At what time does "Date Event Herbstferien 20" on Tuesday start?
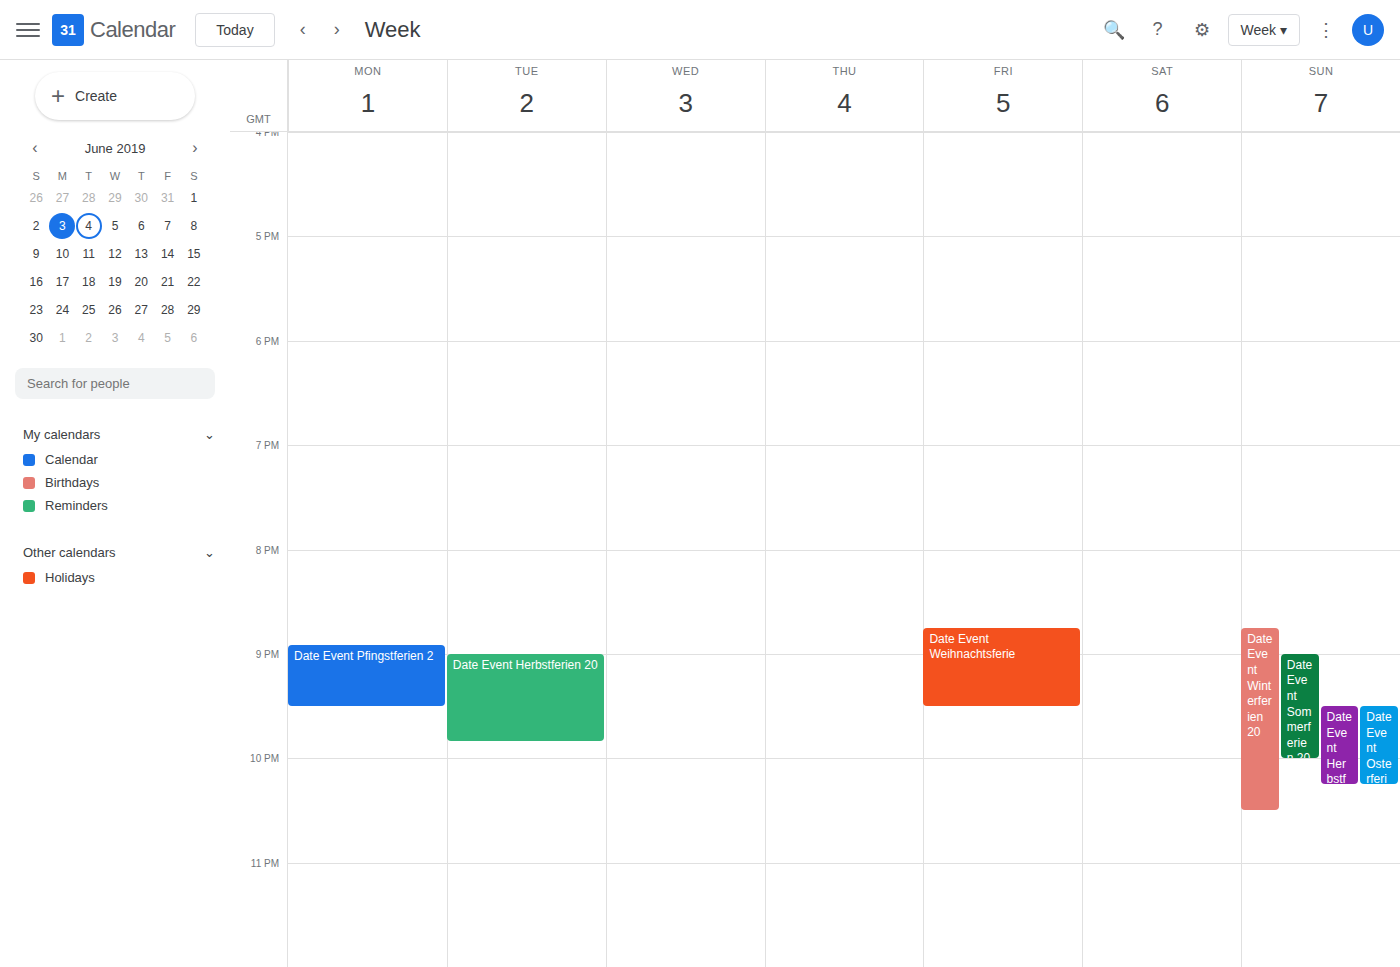
9:00 PM